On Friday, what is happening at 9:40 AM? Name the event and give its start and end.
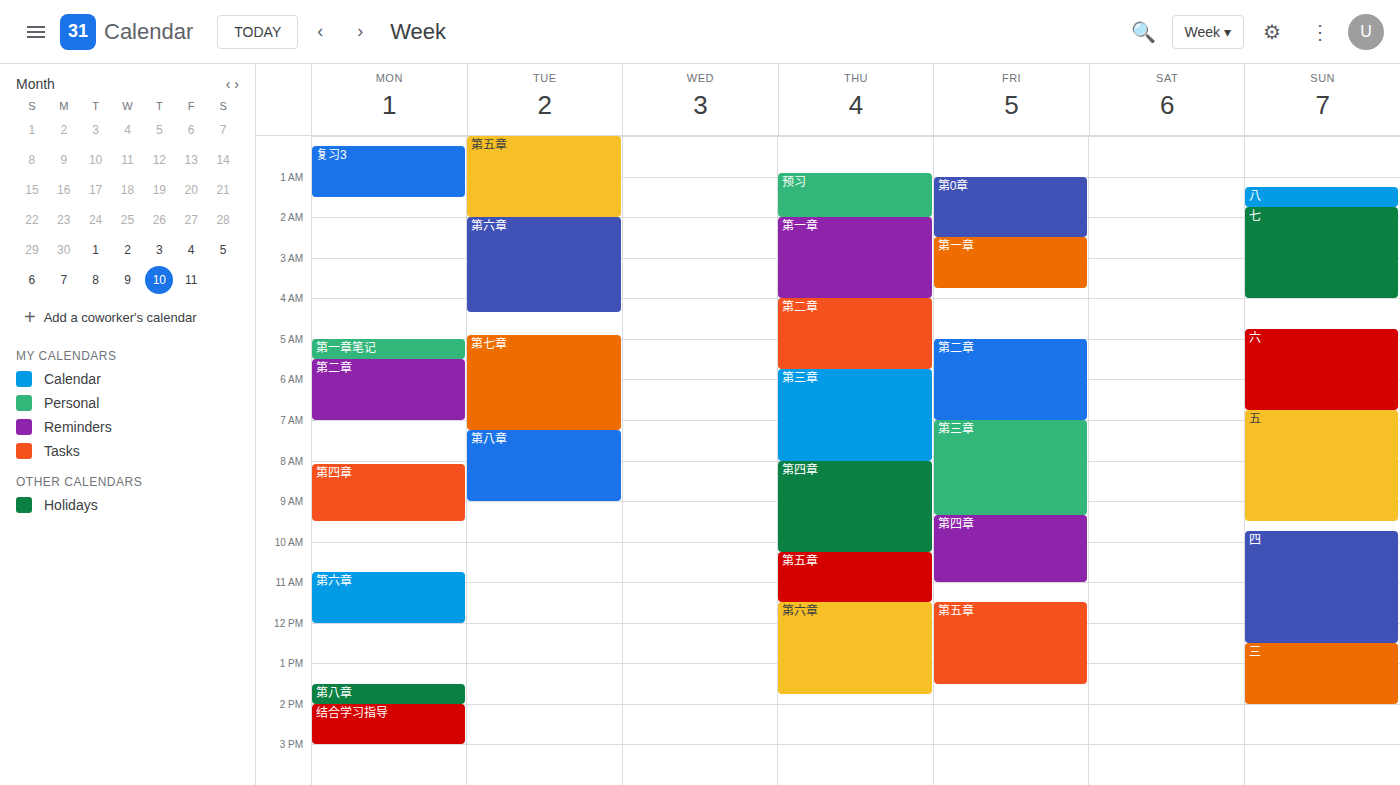
"第四章", 9:20 AM to 11:00 AM